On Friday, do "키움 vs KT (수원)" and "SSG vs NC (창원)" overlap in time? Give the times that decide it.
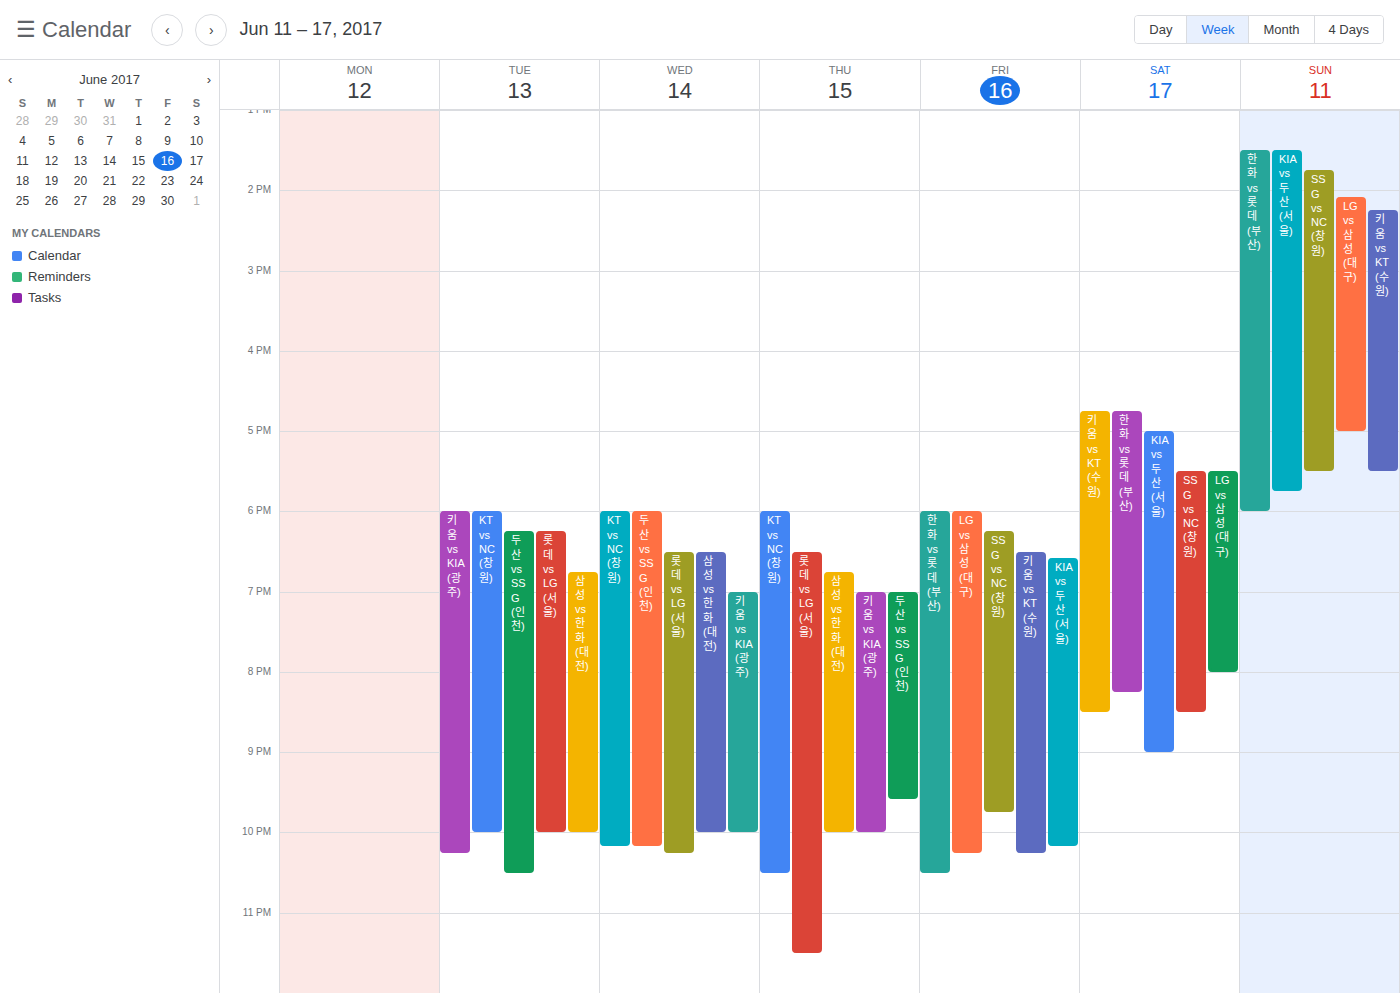
"키움 vs KT (수원)" starts at 6:30 PM, before "SSG vs NC (창원)" ends at 9:45 PM -- they overlap.